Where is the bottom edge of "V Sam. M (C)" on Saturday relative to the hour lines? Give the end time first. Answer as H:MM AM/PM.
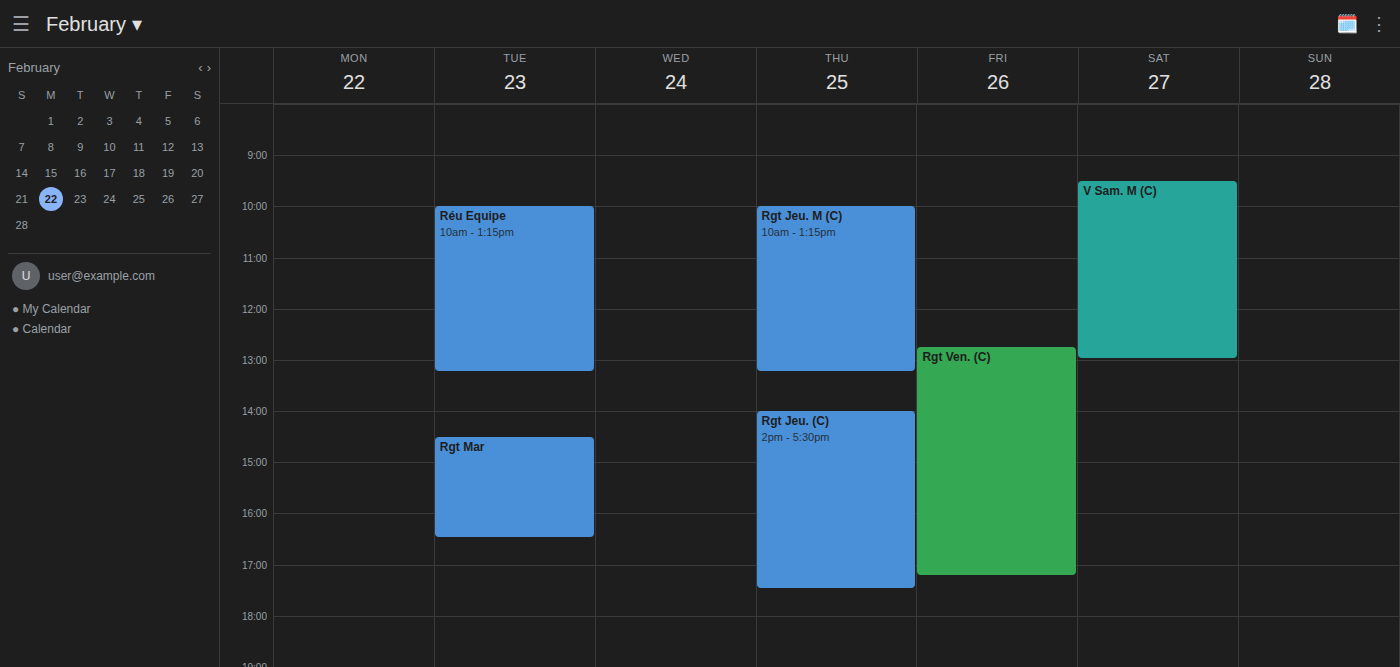
1:00 PM -- exactly on the 1 PM line.